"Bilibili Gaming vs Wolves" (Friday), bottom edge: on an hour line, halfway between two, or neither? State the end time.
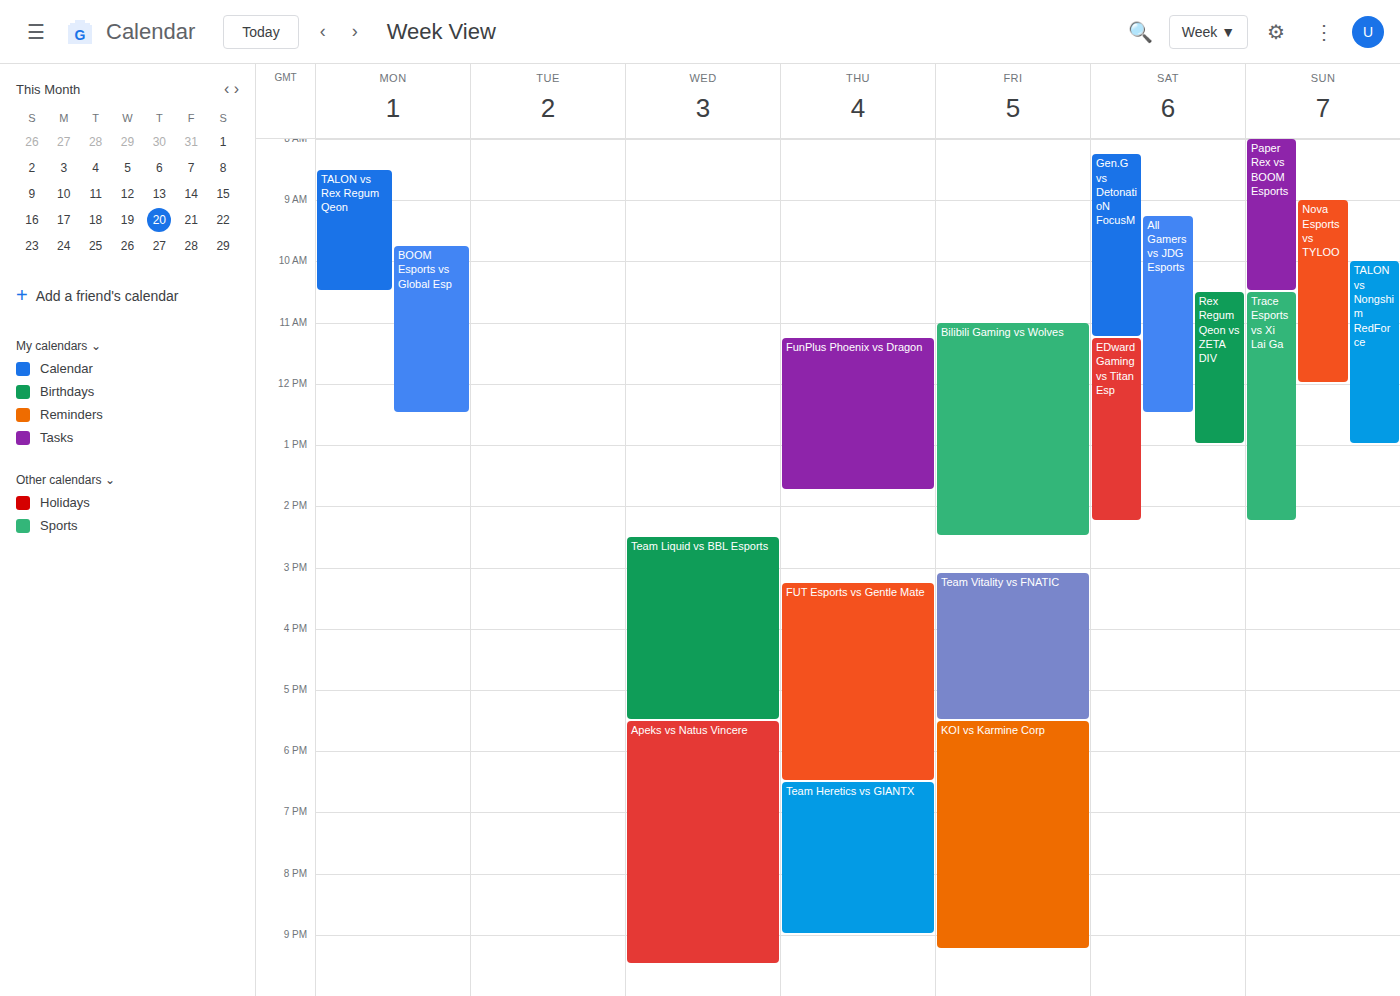
2:30 PM -- halfway between the 2 PM and 3 PM lines.